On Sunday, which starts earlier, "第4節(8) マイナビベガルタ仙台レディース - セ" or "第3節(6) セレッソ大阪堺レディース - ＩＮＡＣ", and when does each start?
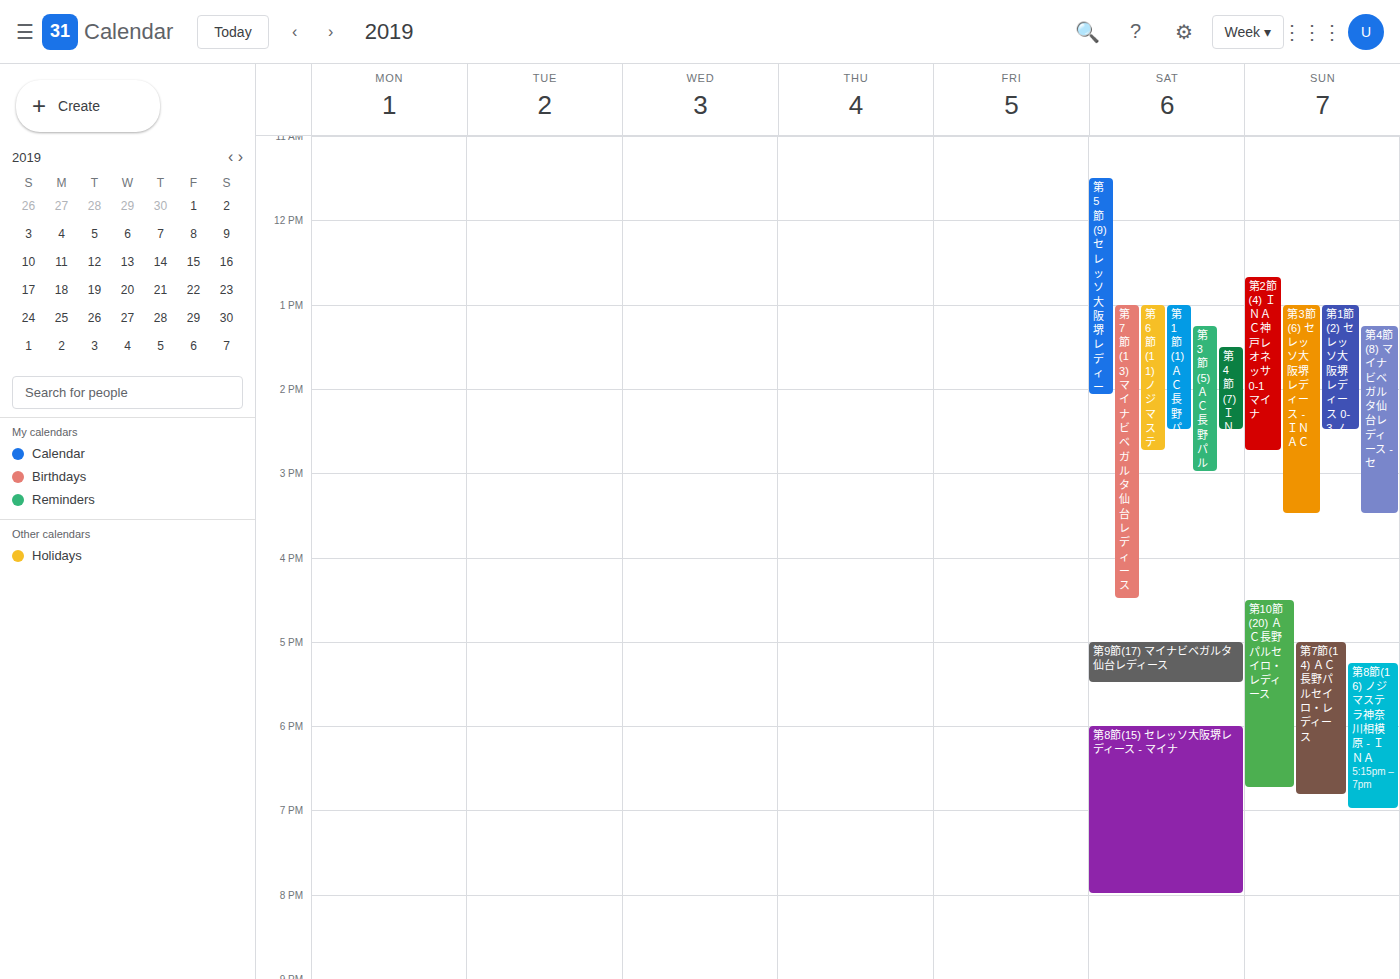
"第3節(6) セレッソ大阪堺レディース - ＩＮＡＣ" 13:00; "第4節(8) マイナビベガルタ仙台レディース - セ" 13:15.